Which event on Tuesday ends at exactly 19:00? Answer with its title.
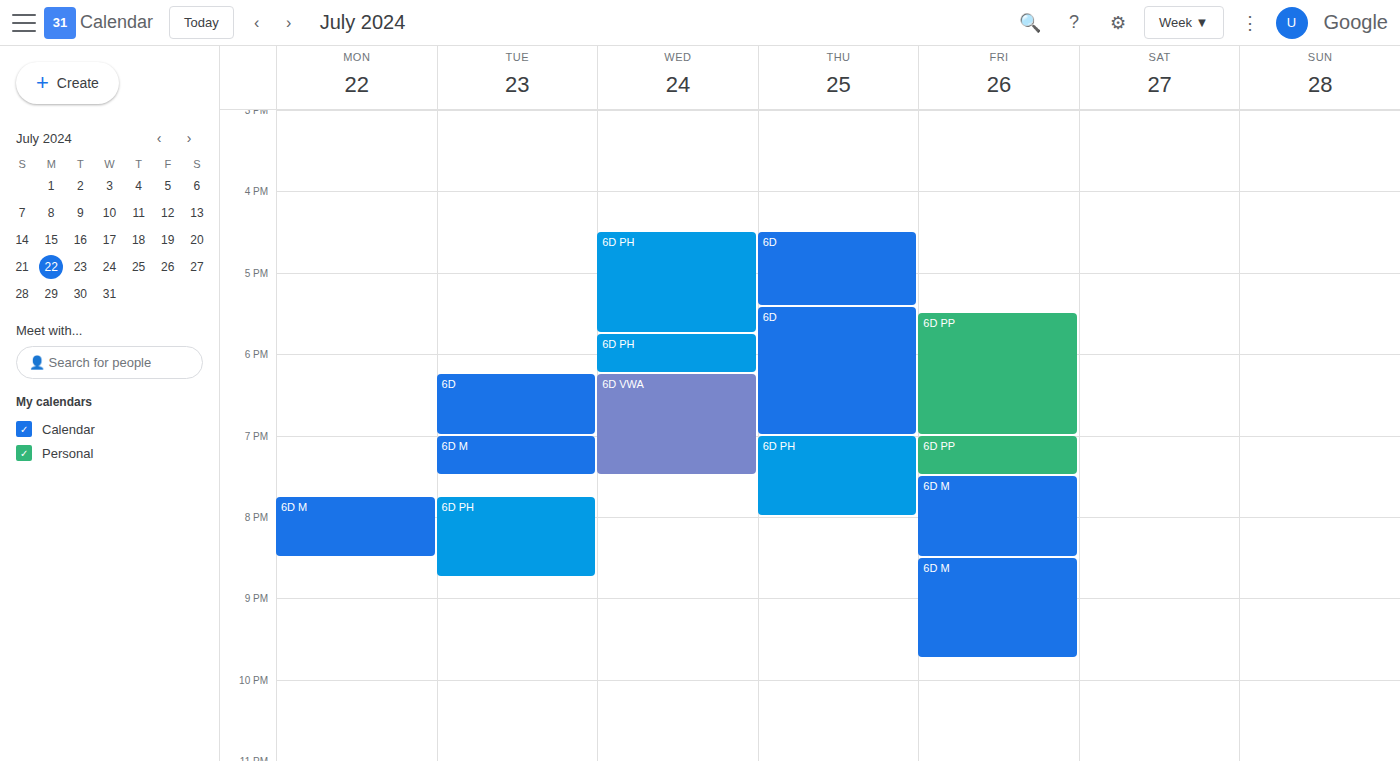
"6D"